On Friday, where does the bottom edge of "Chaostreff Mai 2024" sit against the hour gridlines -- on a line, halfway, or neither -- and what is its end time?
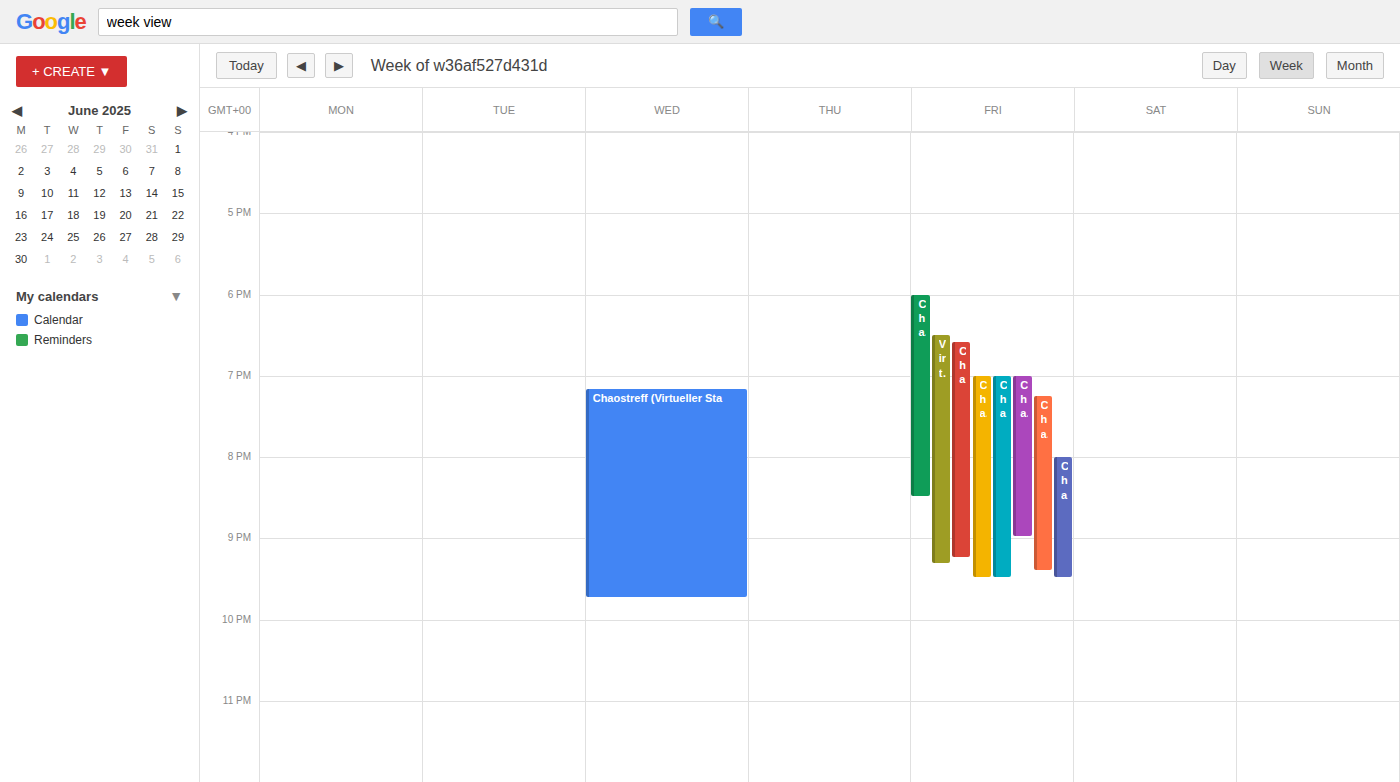
9:30 PM -- halfway between the 9 PM and 10 PM lines.